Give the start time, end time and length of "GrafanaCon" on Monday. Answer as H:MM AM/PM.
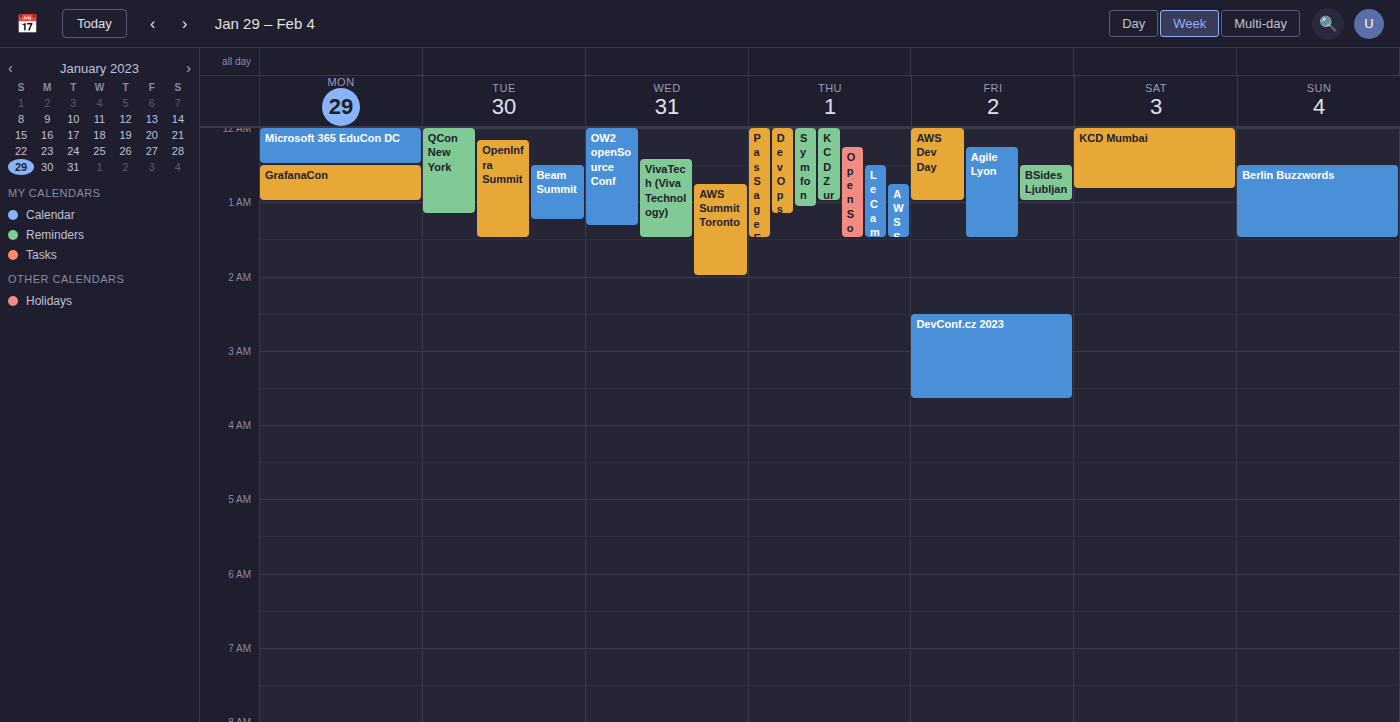
12:30 AM to 1:00 AM, 30 minutes